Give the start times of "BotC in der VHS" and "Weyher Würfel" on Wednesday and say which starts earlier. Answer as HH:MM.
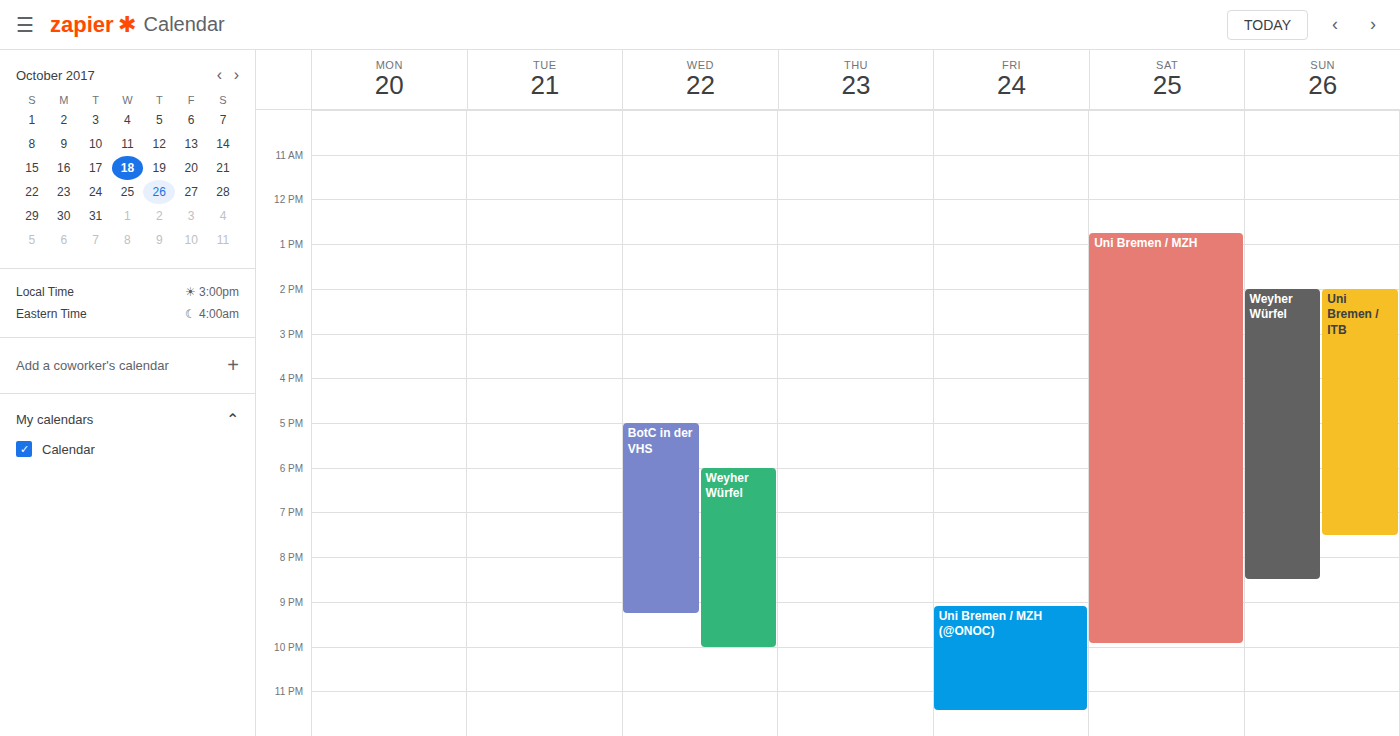
"BotC in der VHS" 17:00; "Weyher Würfel" 18:00.